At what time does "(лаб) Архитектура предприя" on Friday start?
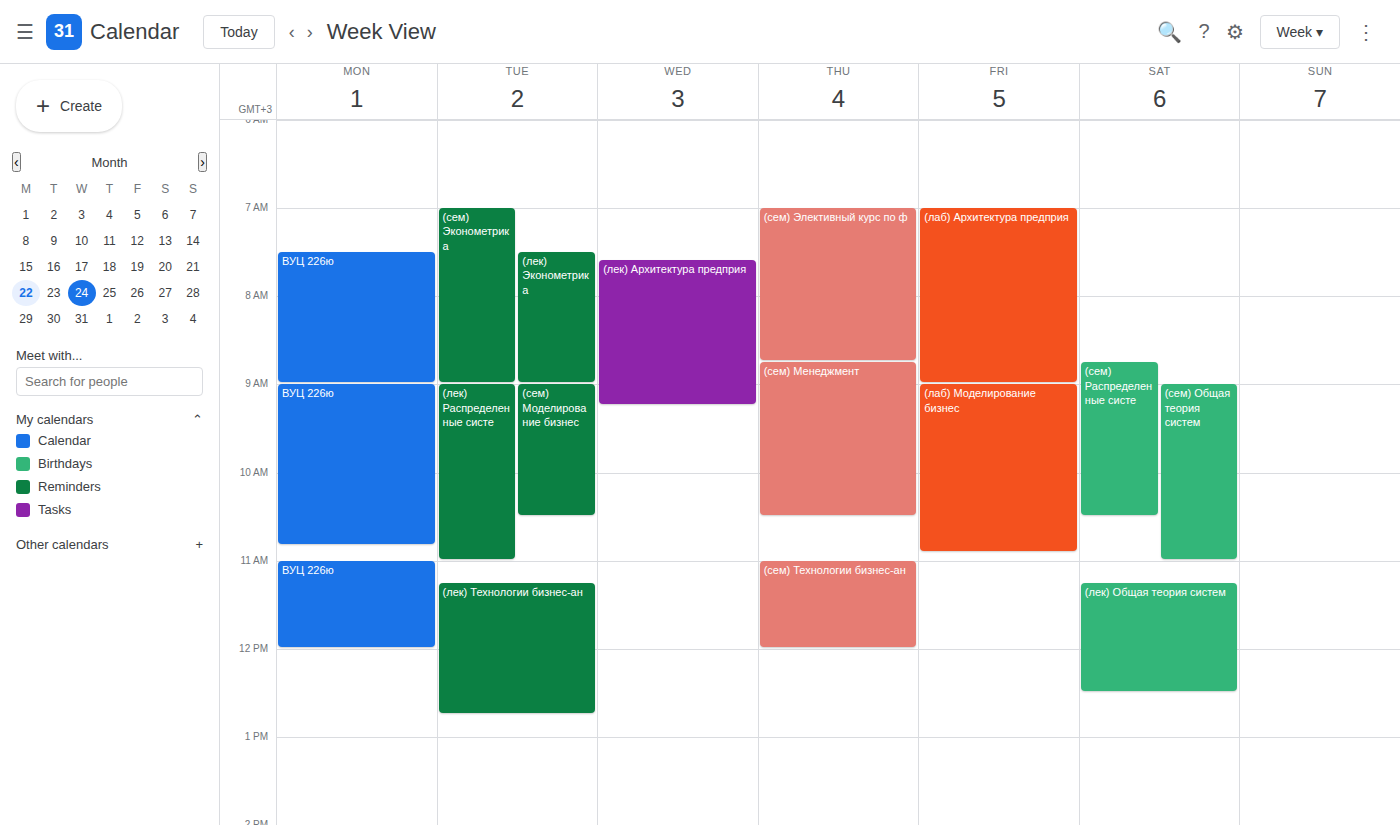
07:00